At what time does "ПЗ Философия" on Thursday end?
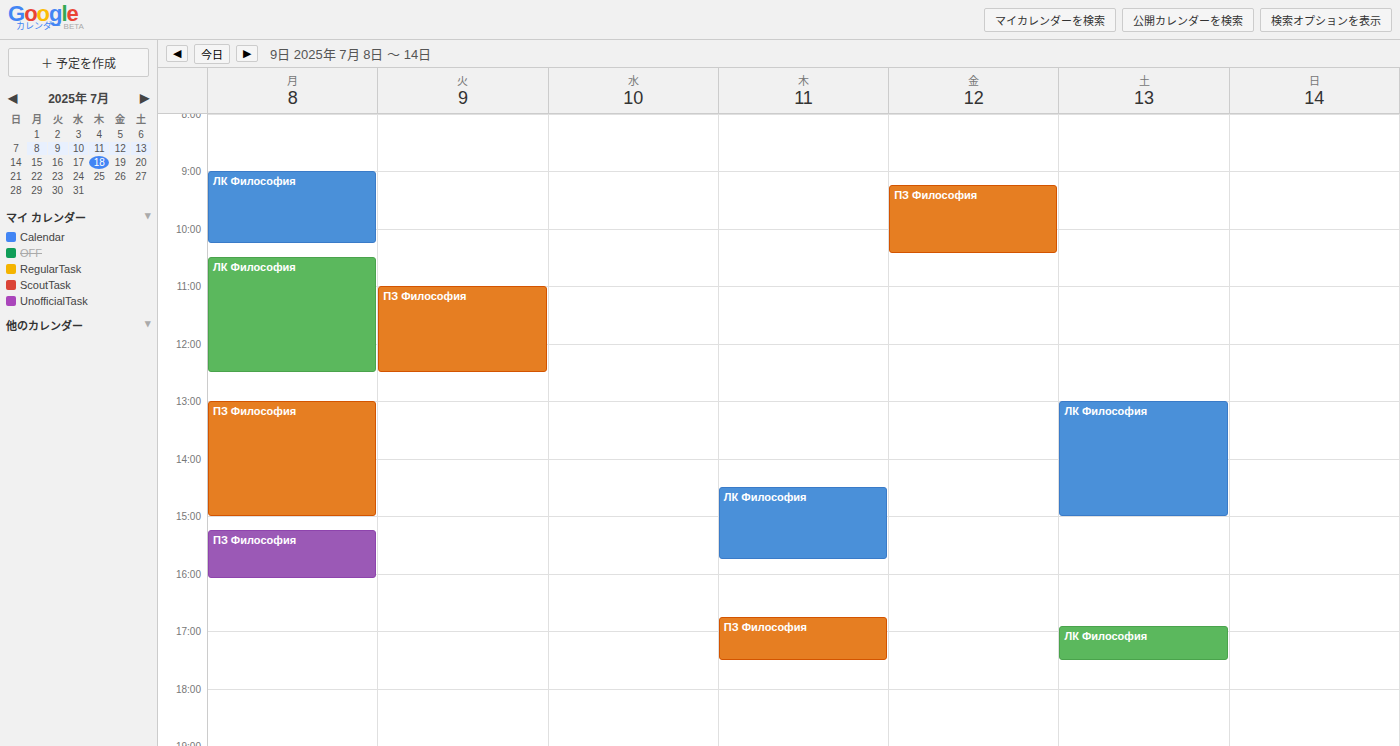
17:30